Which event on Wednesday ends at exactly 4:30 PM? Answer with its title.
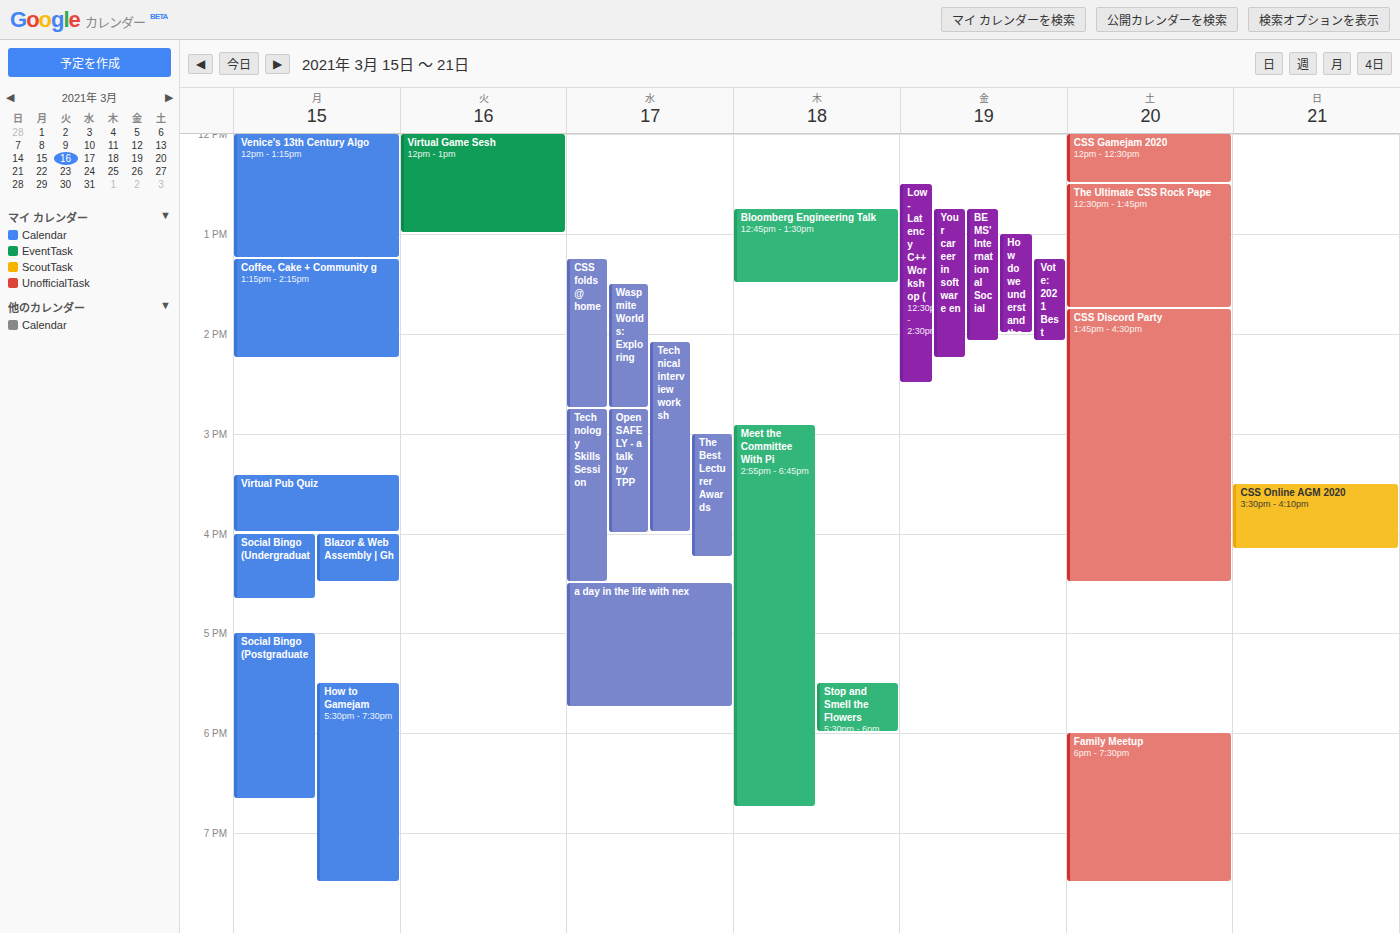
"Technology Skills Session"